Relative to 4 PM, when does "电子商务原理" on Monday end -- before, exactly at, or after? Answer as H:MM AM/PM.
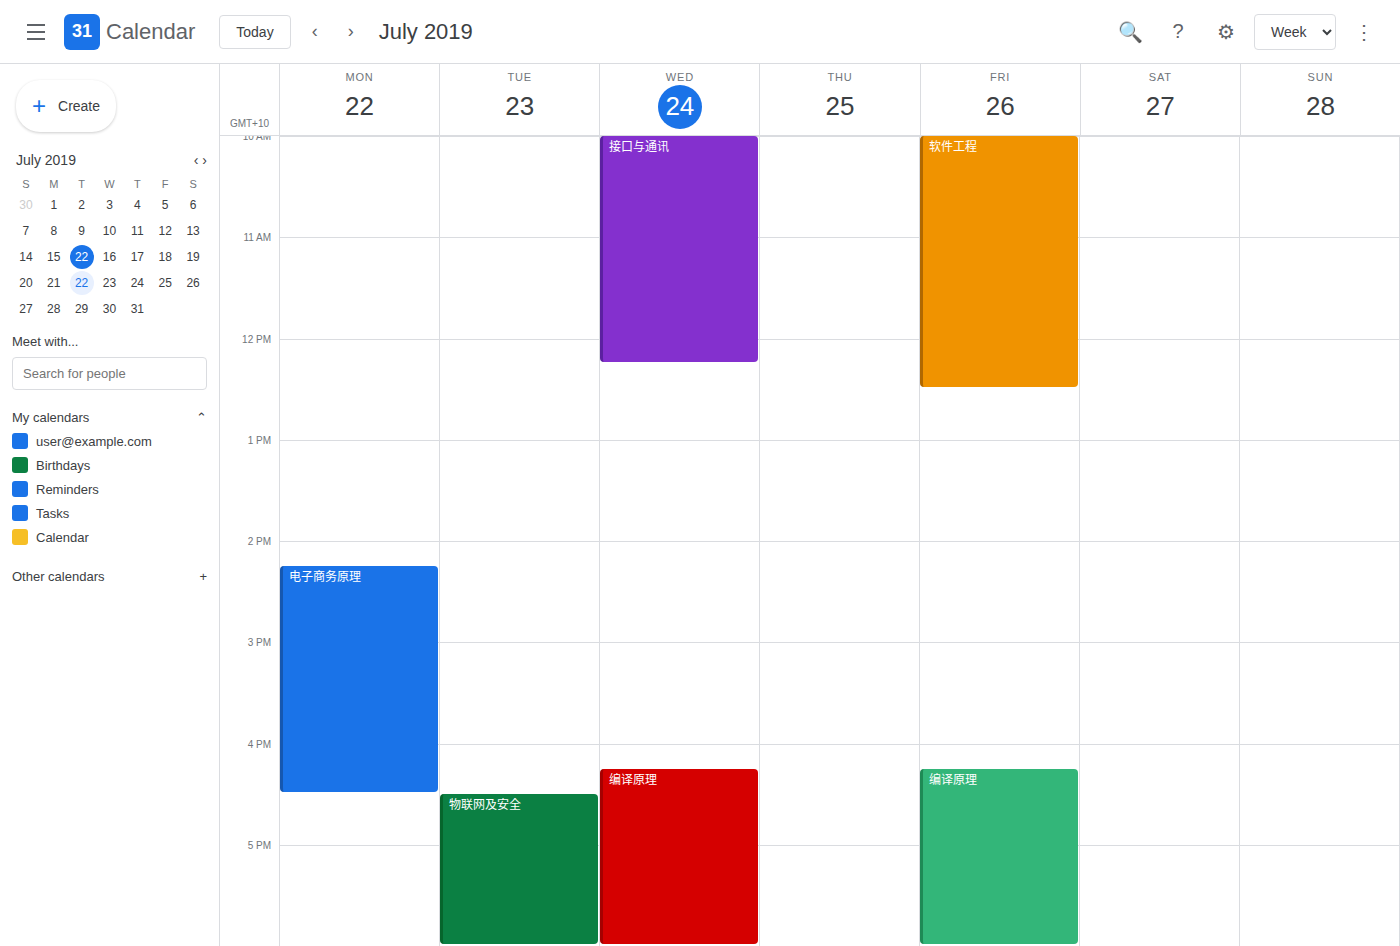
4:30 PM -- after 4 PM, 30 minutes below the 4 PM line.